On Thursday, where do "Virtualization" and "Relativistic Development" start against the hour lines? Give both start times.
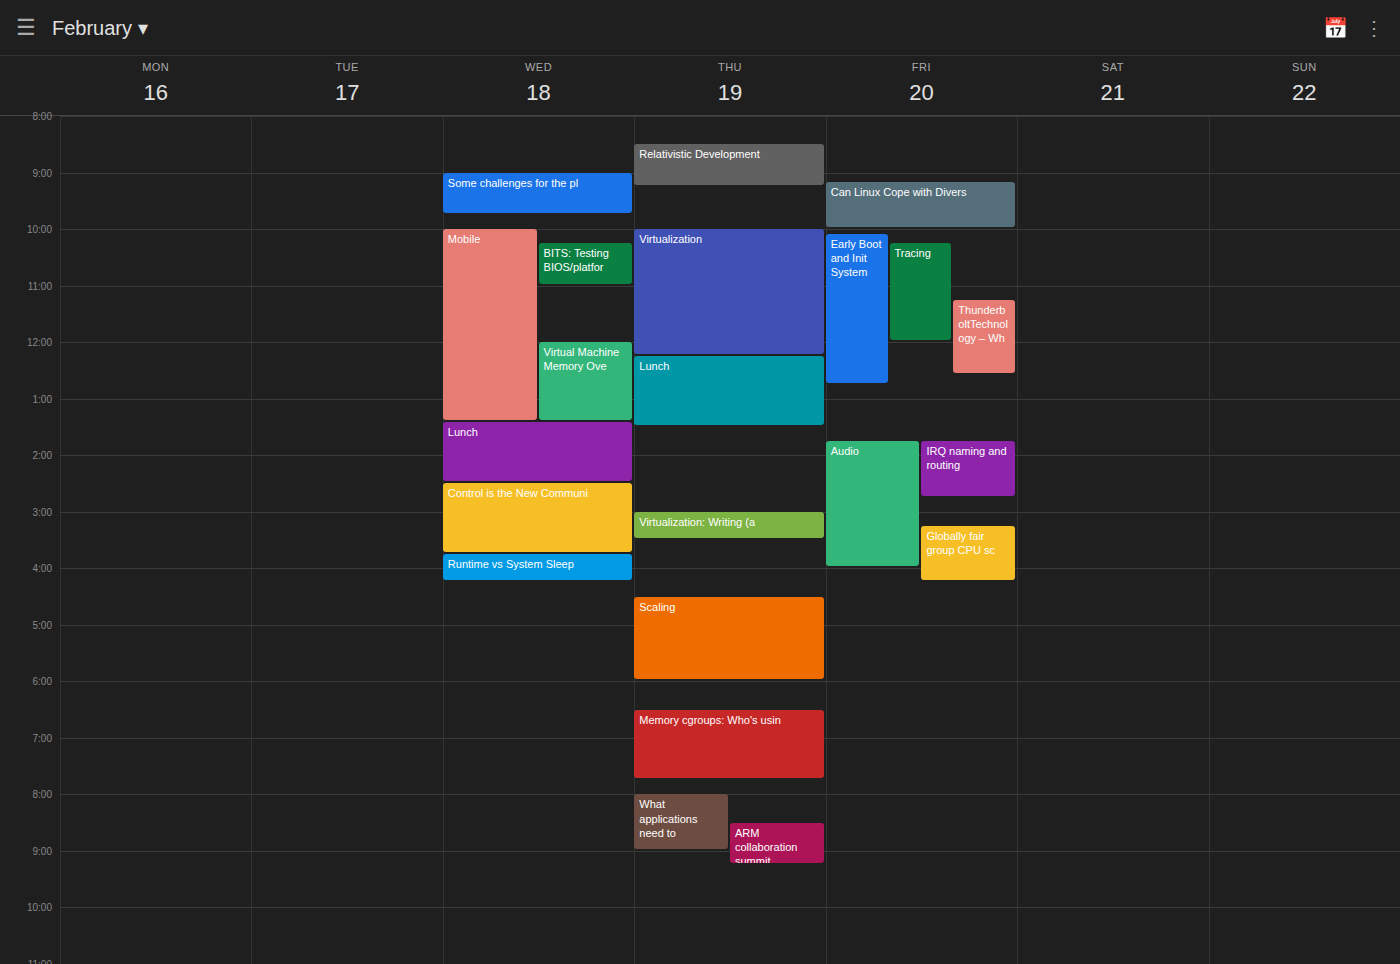
"Virtualization": 10:00 AM, exactly on the 10 AM line. "Relativistic Development": 8:30 AM, halfway between the 8 AM and 9 AM lines.